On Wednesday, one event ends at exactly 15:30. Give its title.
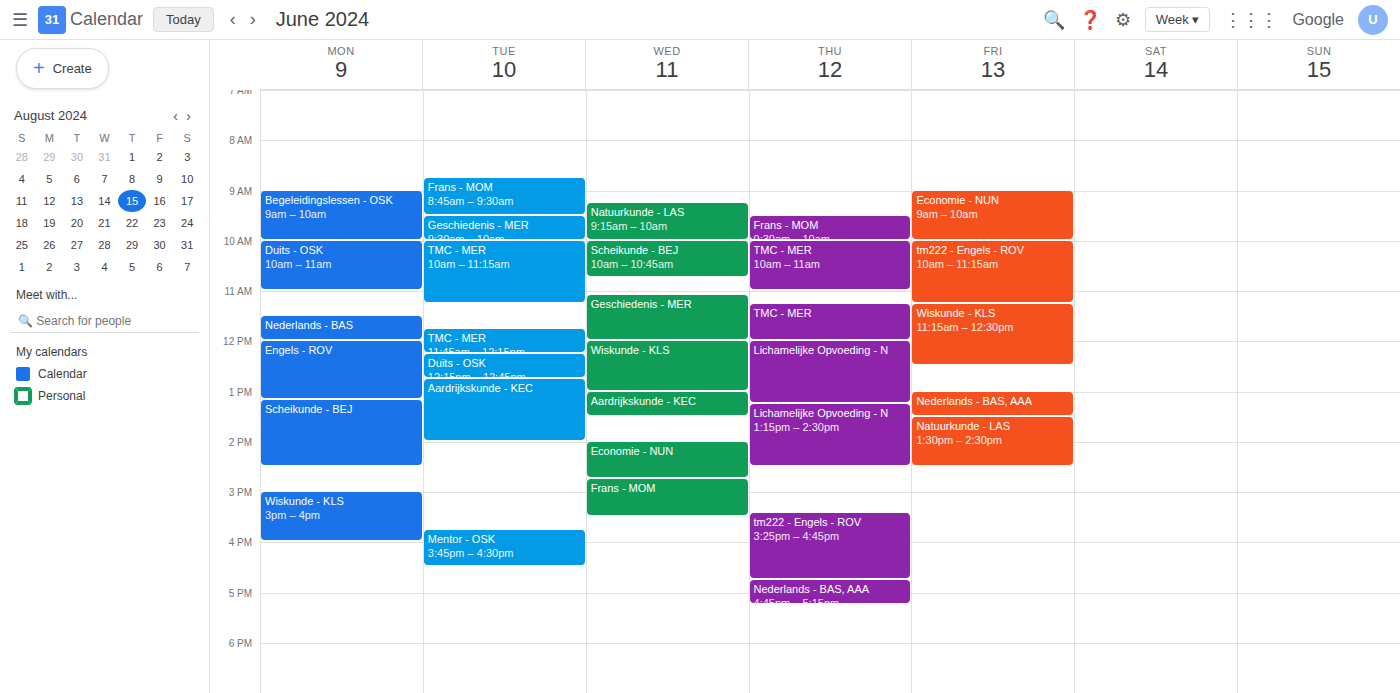
"Frans - MOM"